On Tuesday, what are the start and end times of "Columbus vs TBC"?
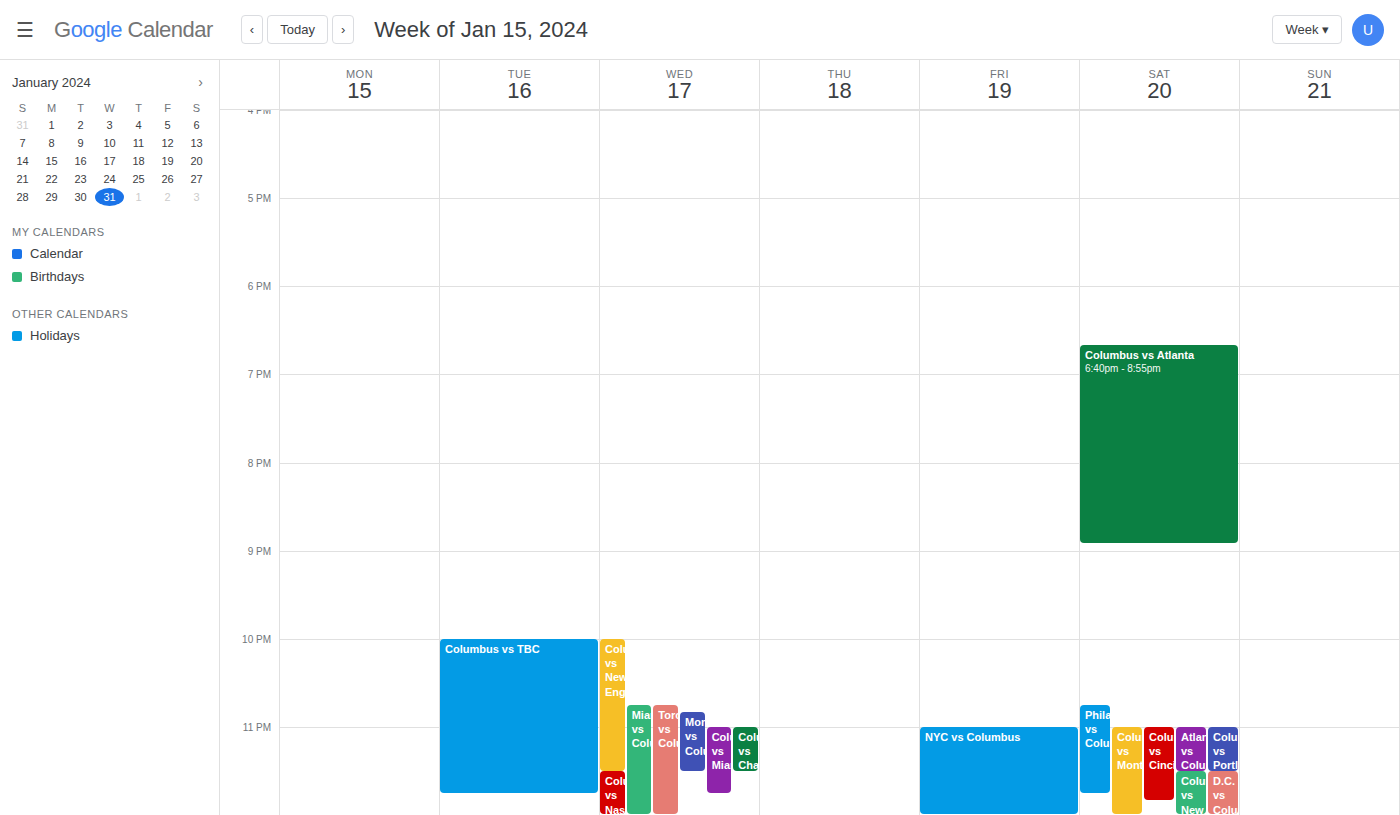
10:00 PM to 11:45 PM